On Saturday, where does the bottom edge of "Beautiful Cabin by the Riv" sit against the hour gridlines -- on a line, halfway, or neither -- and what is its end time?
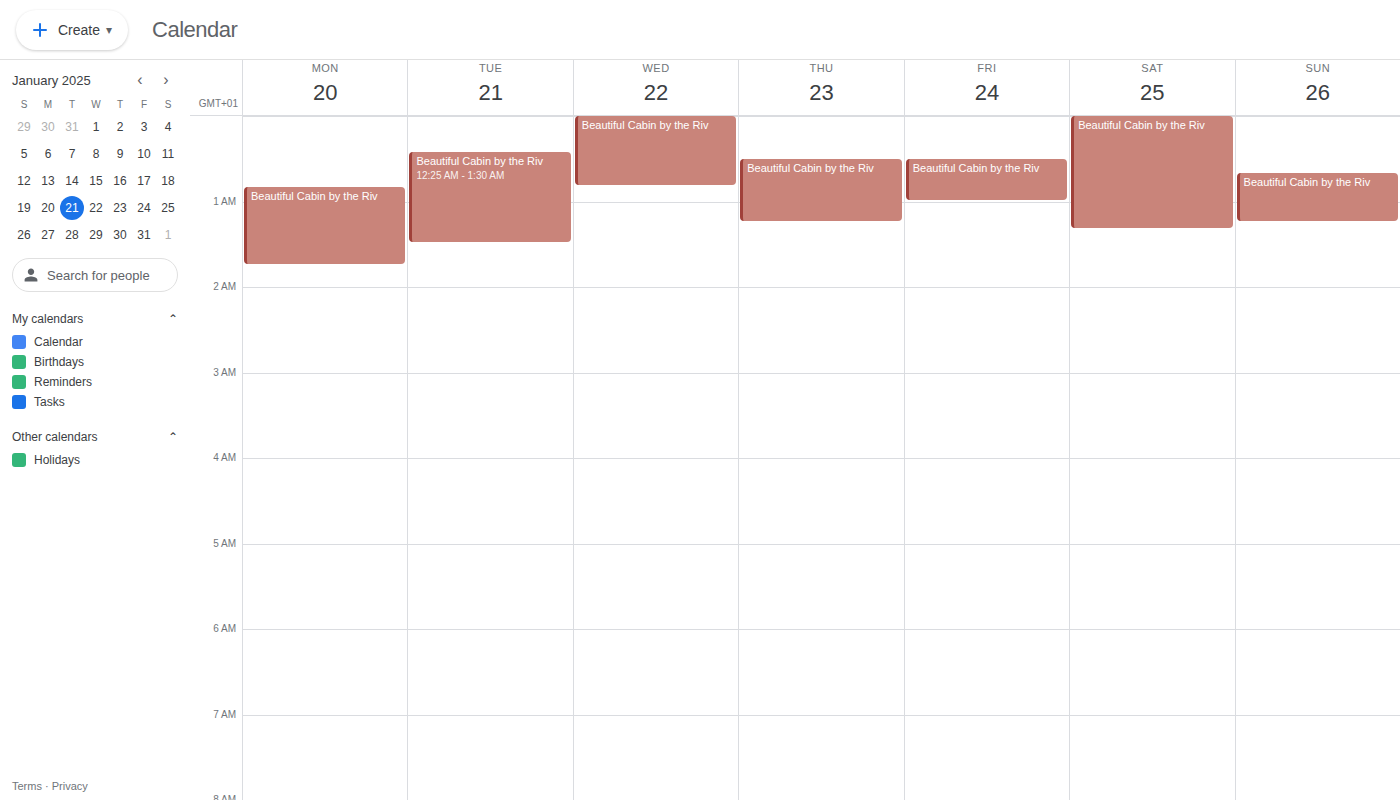
01:20 -- neither: 20 minutes below the 01:00 line and 40 minutes above the 02:00 line.